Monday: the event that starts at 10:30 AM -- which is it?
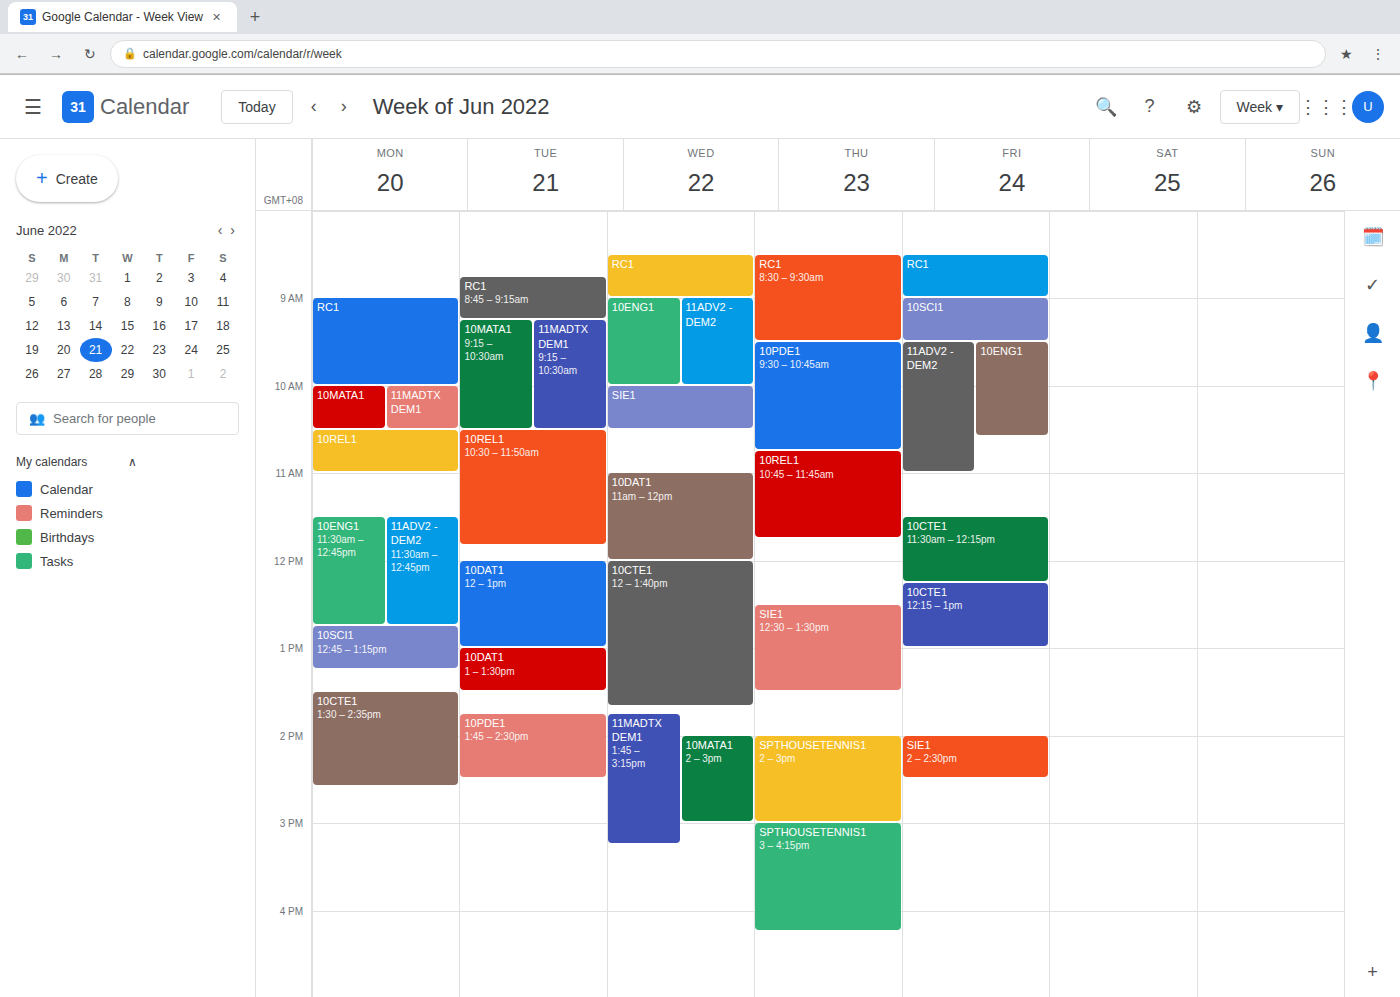
"10REL1"